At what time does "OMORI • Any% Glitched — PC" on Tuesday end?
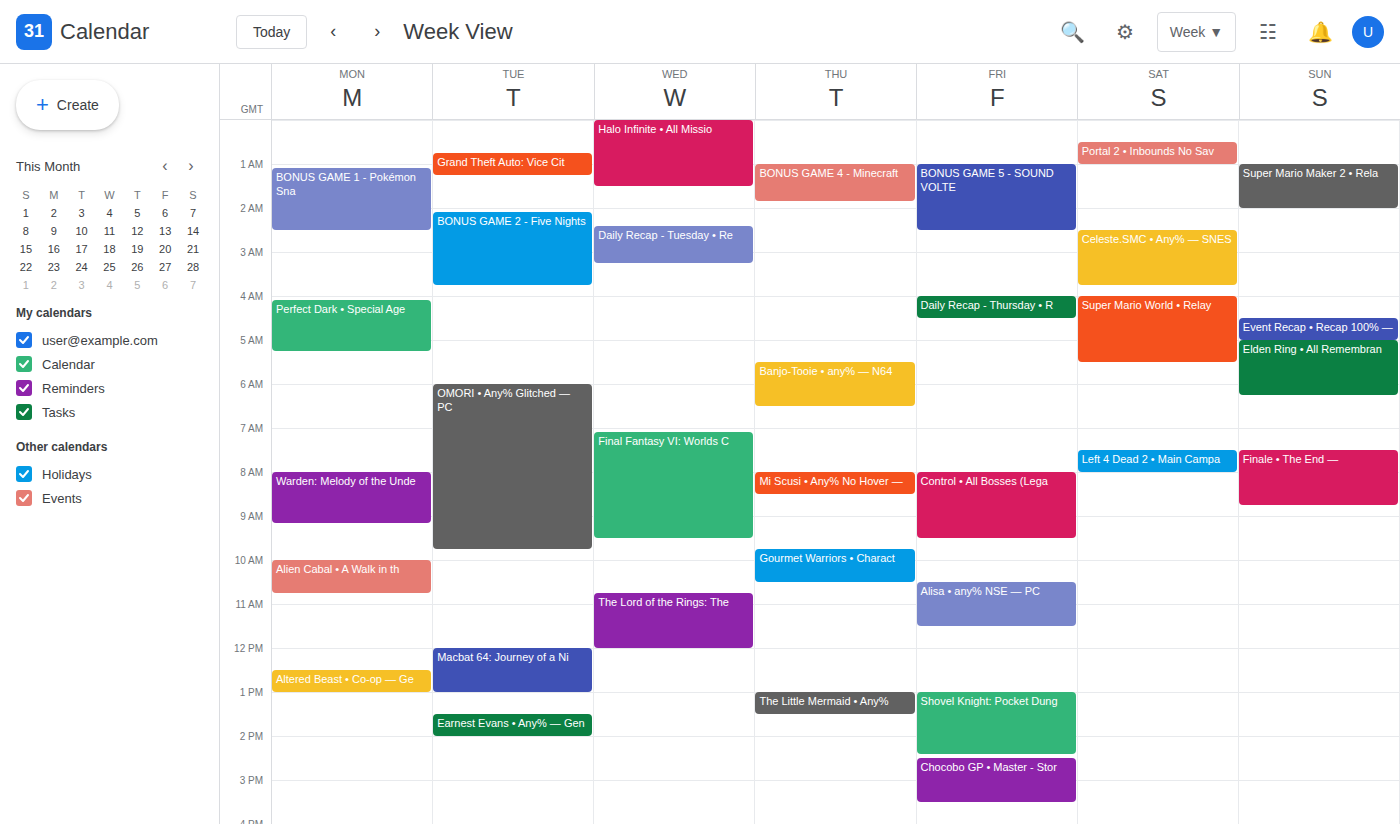
9:45 AM